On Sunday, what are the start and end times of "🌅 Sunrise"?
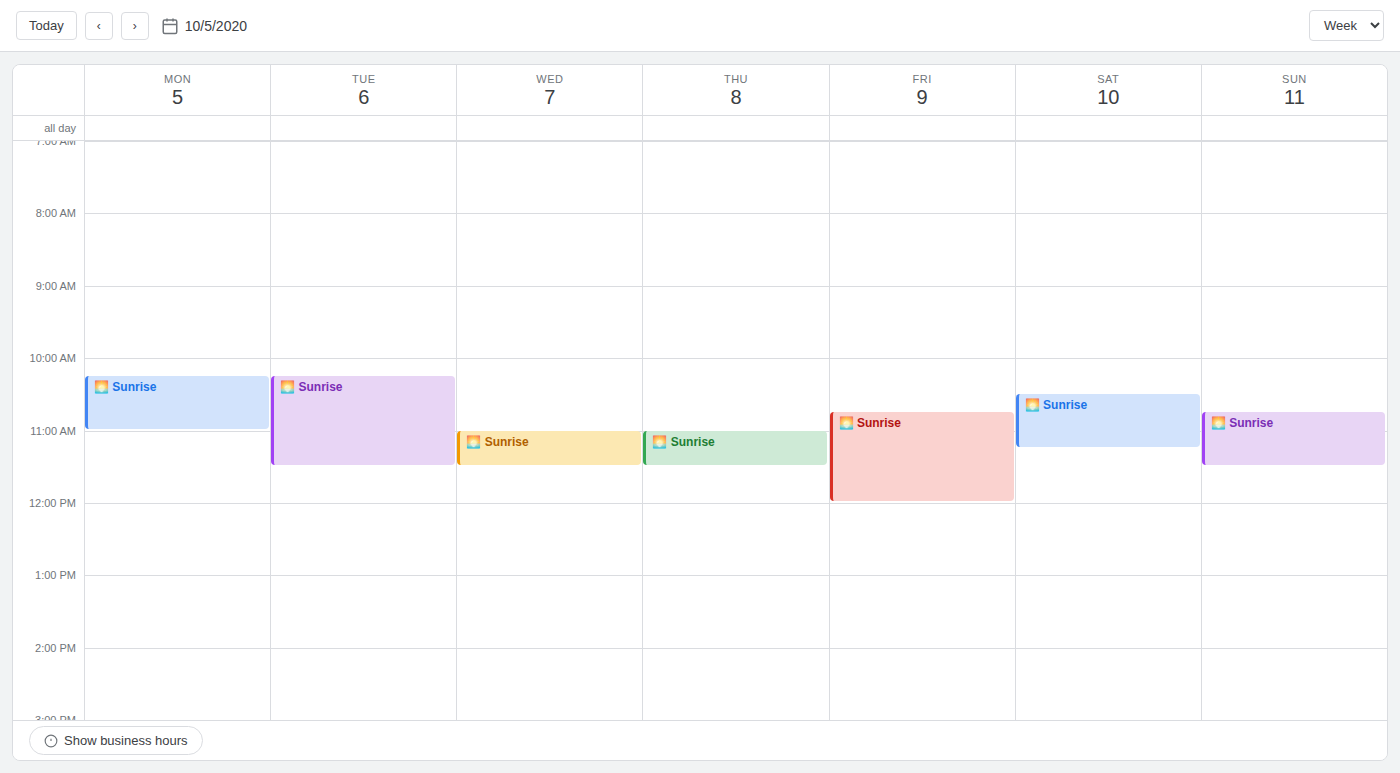
10:45 AM to 11:30 AM